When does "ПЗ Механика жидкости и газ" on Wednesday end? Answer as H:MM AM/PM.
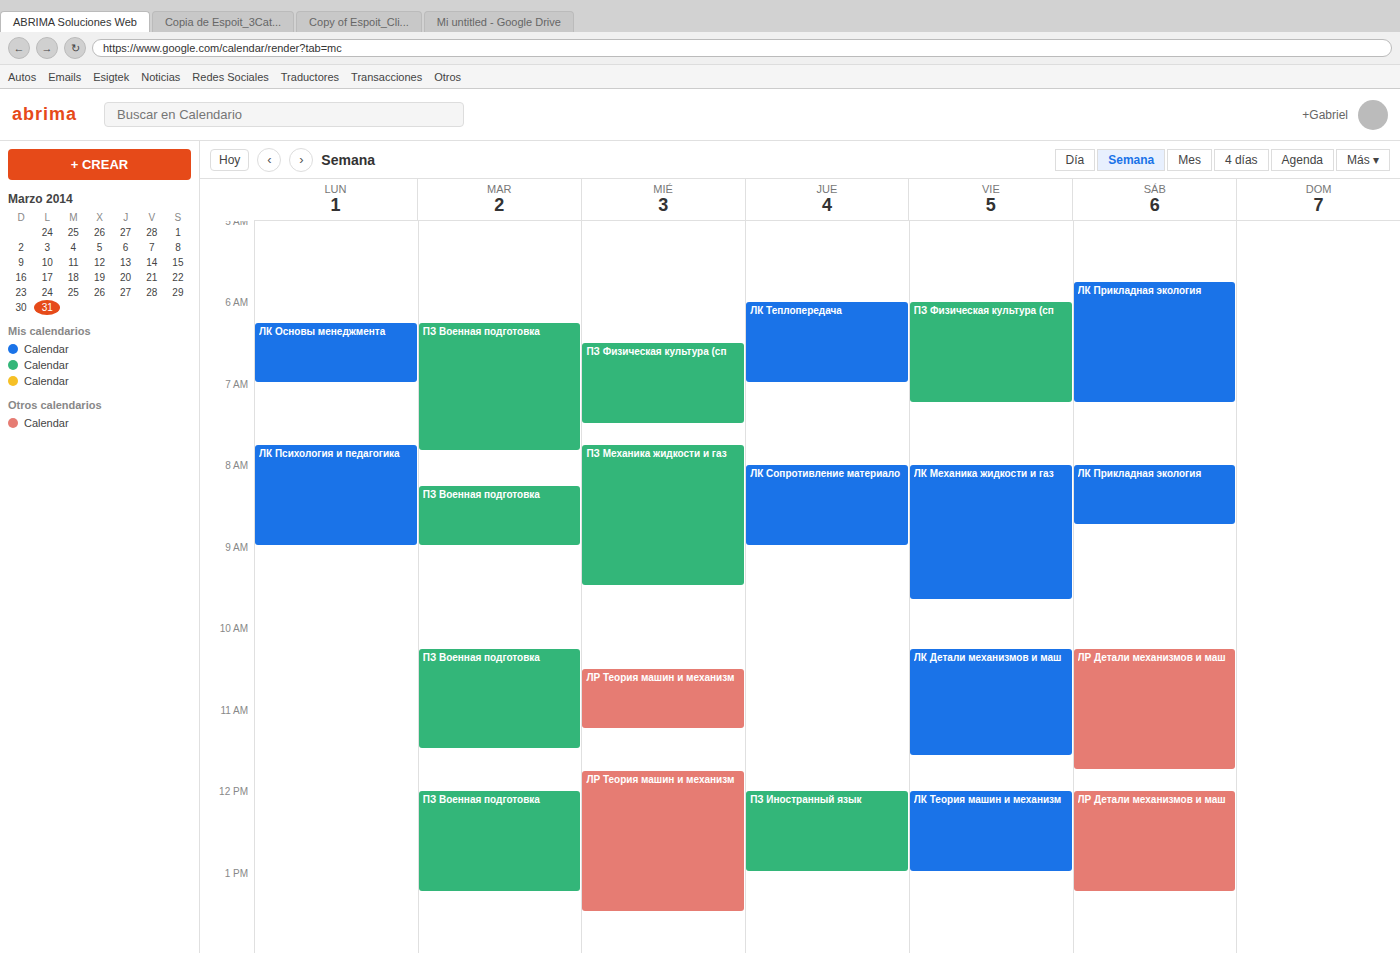
9:30 AM